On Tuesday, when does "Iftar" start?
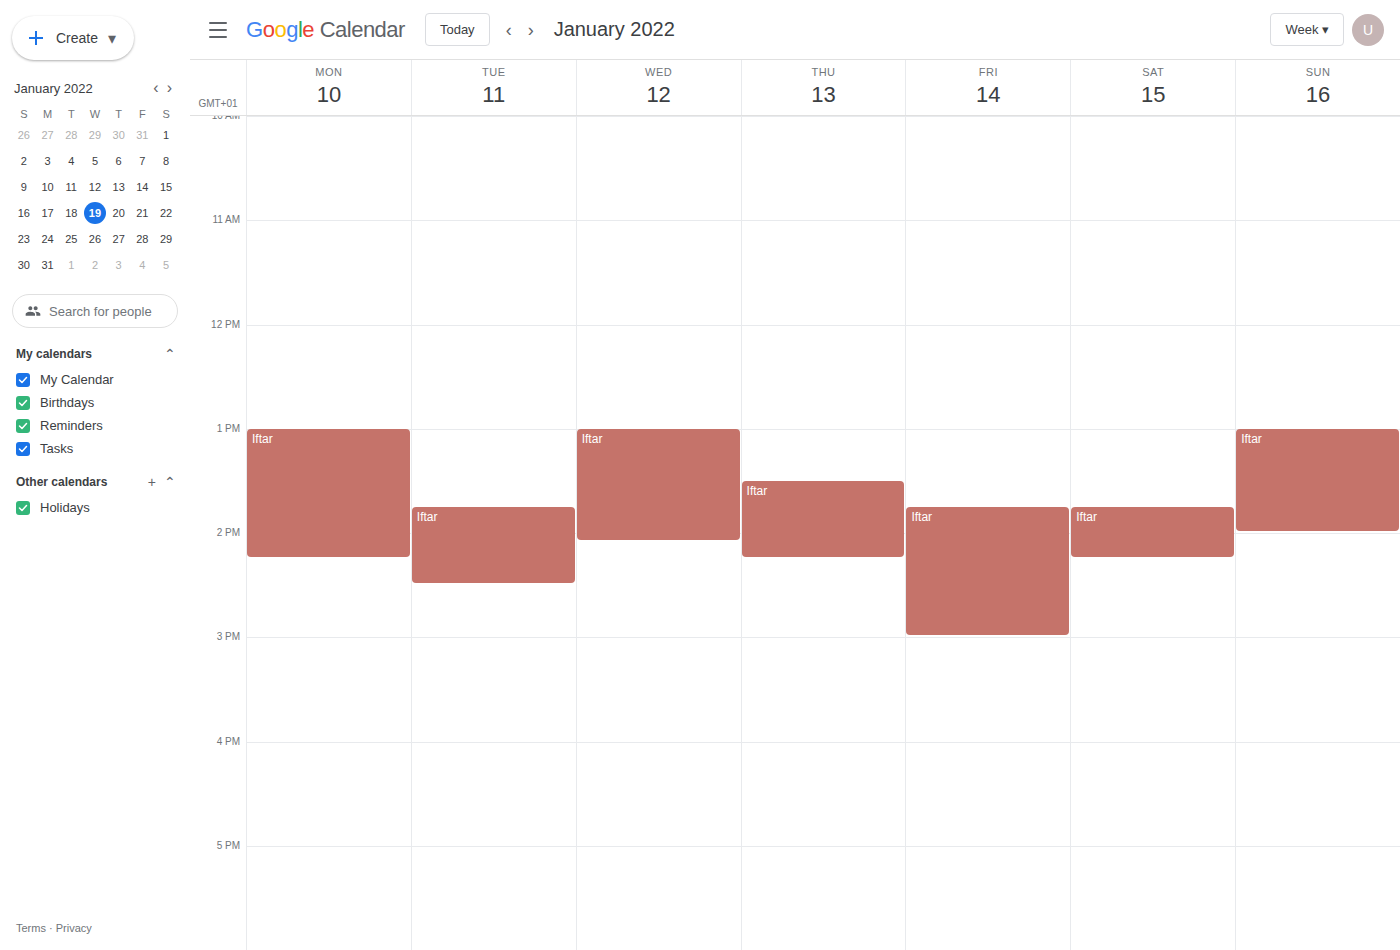
1:45 PM